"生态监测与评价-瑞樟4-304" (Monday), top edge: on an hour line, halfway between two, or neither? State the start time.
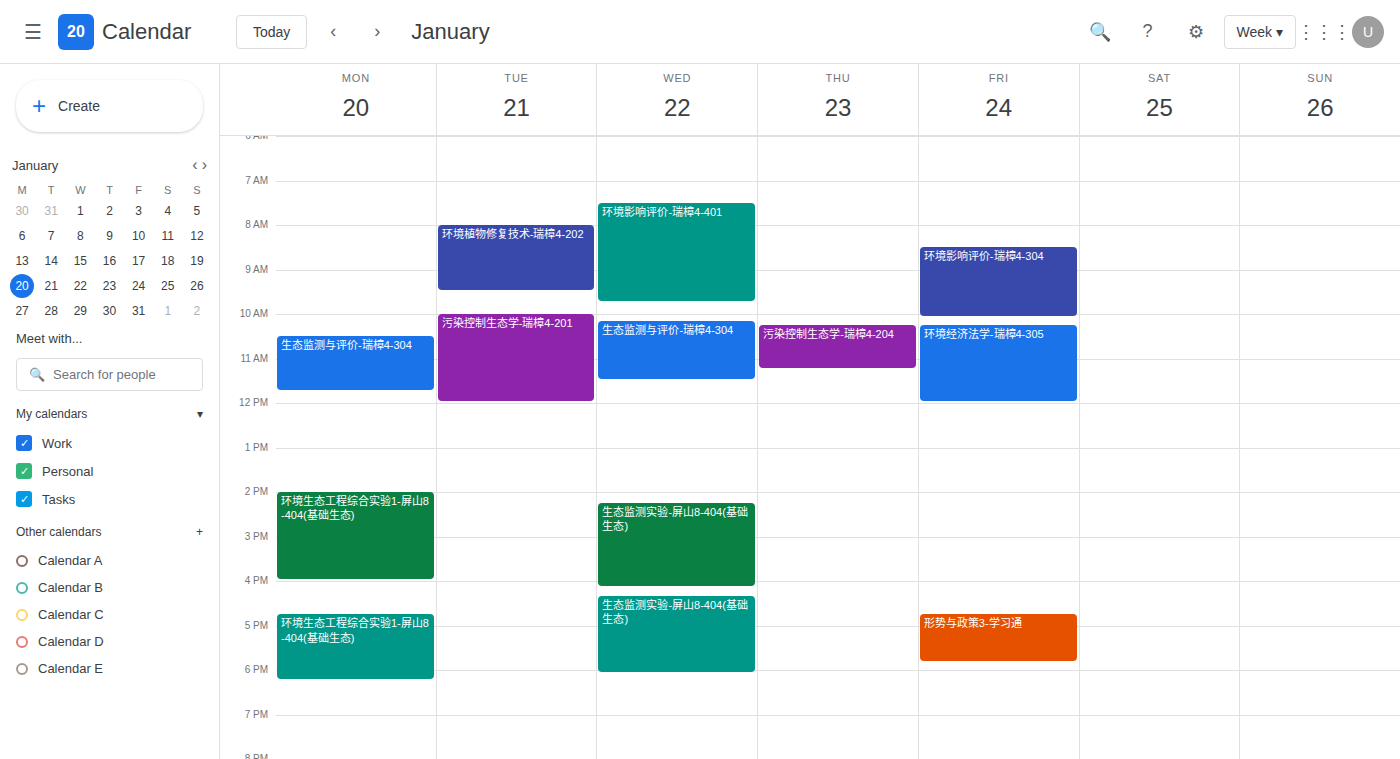
10:30 AM -- halfway between the 10 AM and 11 AM lines.